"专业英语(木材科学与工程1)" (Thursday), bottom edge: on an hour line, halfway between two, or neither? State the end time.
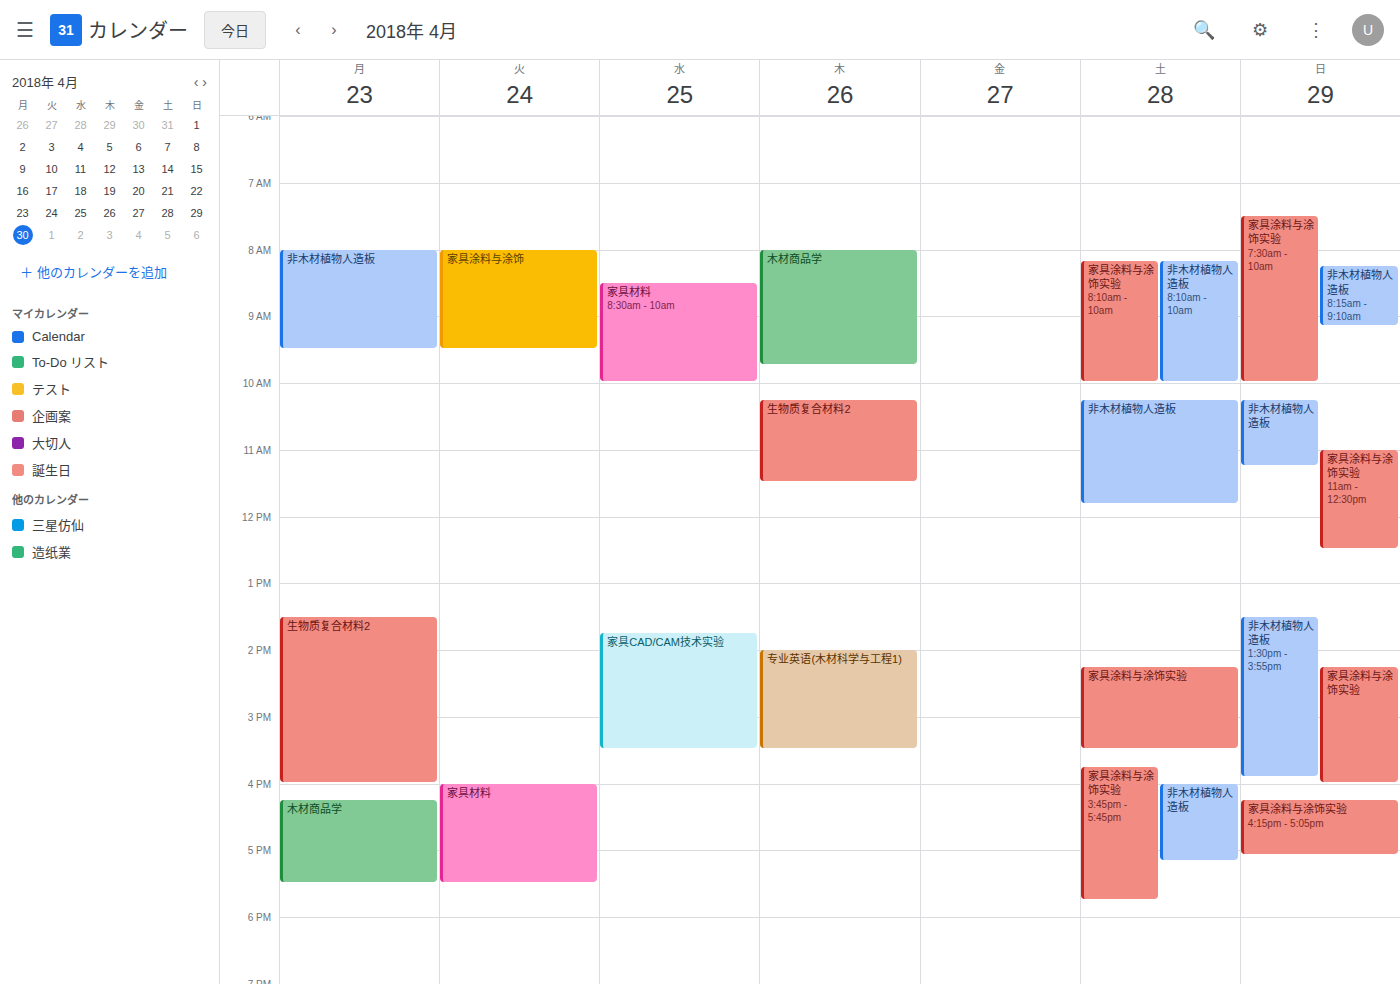
15:30 -- halfway between the 15:00 and 16:00 lines.